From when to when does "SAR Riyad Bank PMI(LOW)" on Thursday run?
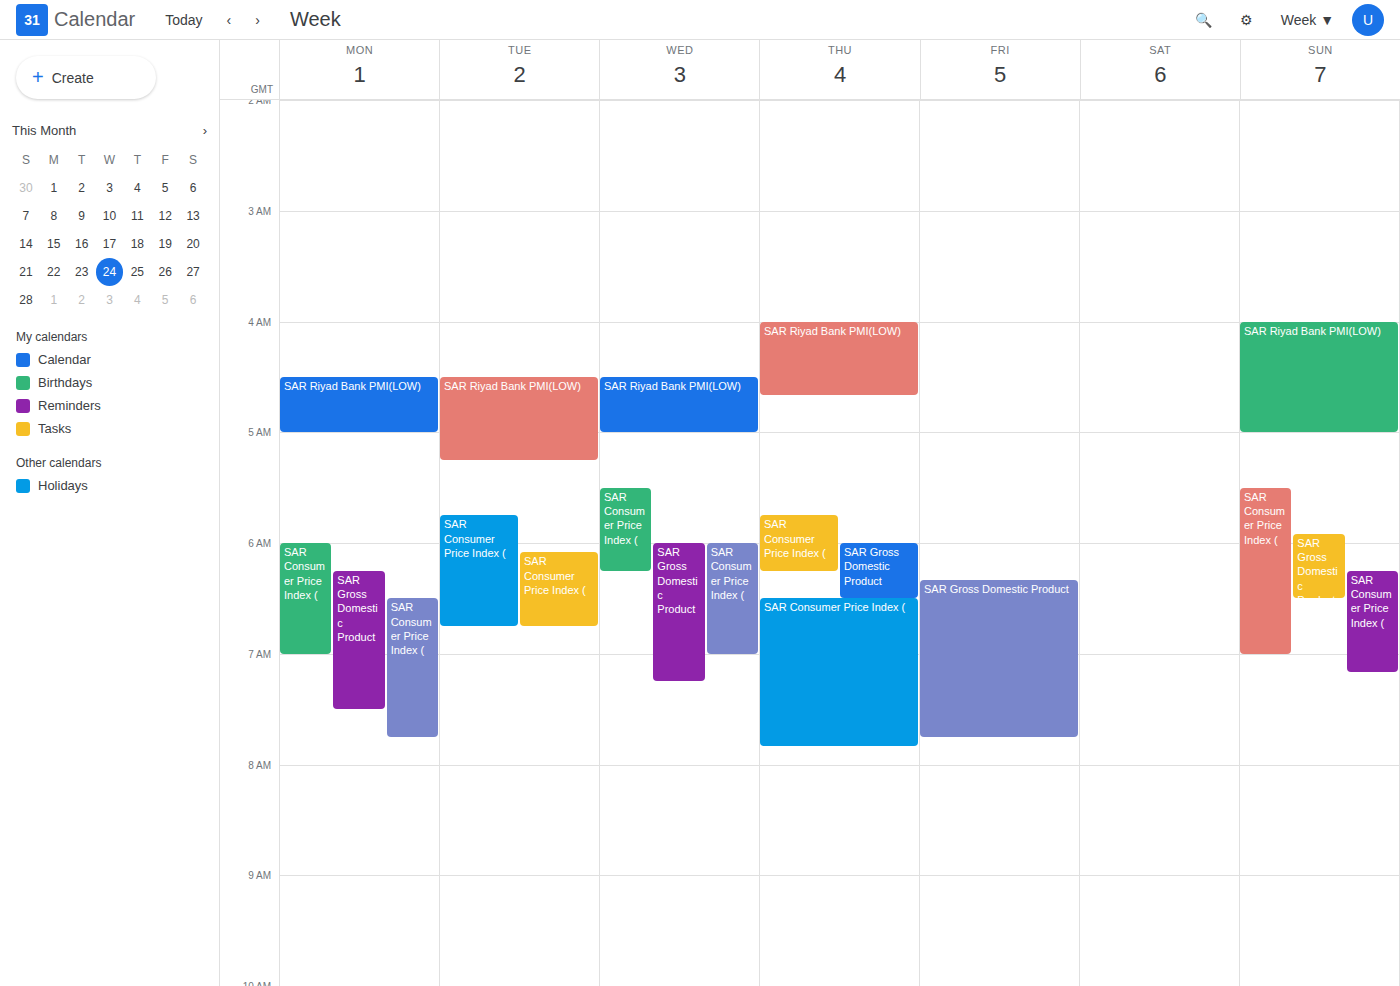
4:00 AM to 4:40 AM